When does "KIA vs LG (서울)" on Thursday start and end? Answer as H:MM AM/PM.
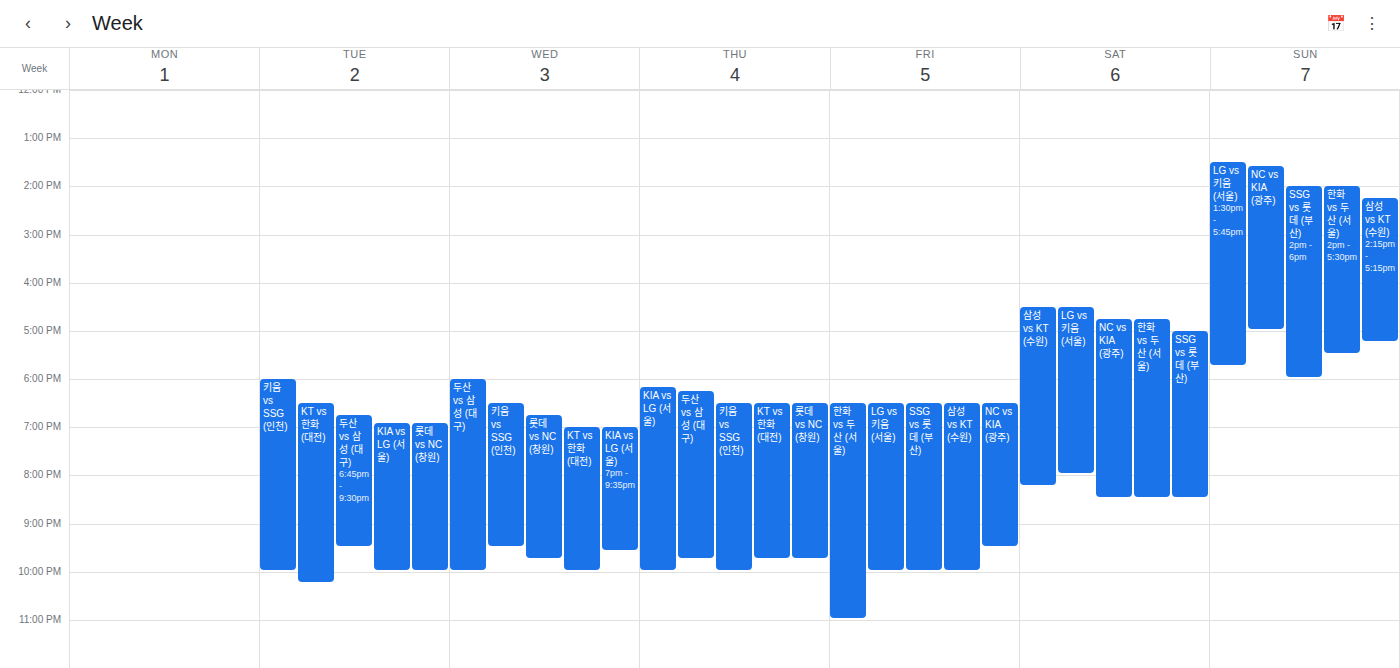
6:10 PM to 10:00 PM